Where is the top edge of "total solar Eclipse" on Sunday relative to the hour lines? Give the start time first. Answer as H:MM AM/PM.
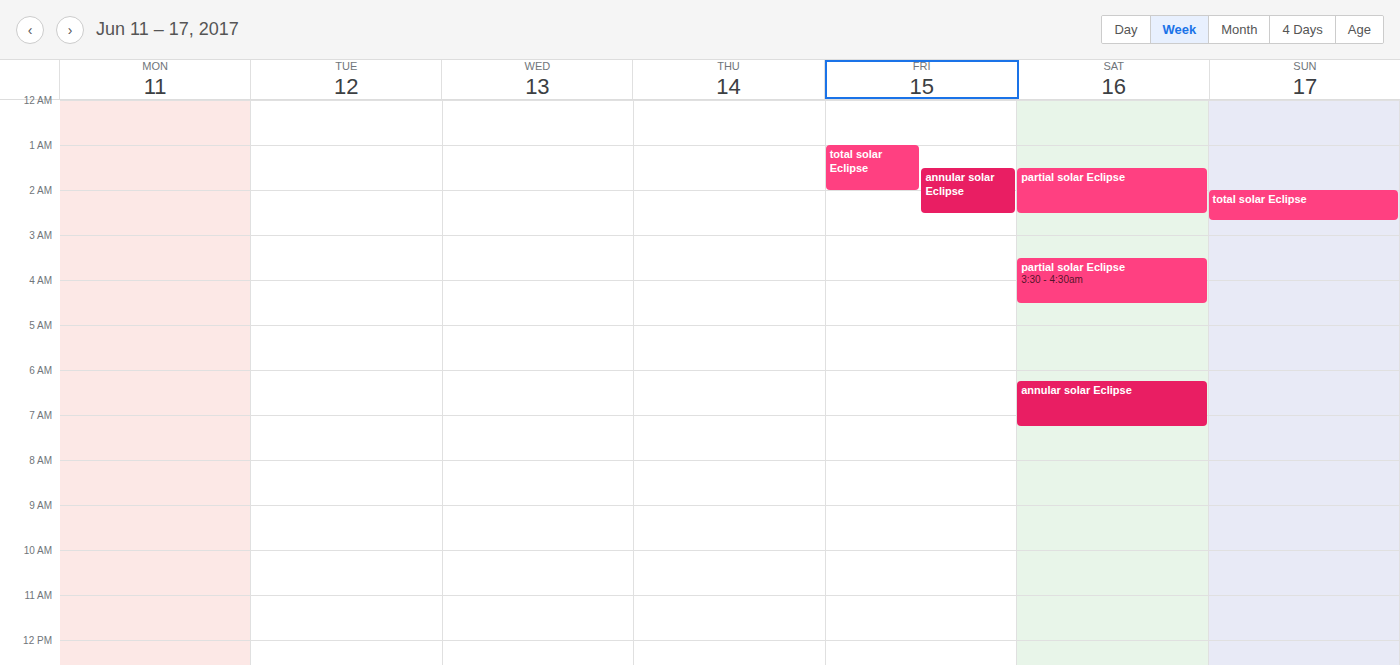
2:00 AM -- exactly on the 2 AM line.